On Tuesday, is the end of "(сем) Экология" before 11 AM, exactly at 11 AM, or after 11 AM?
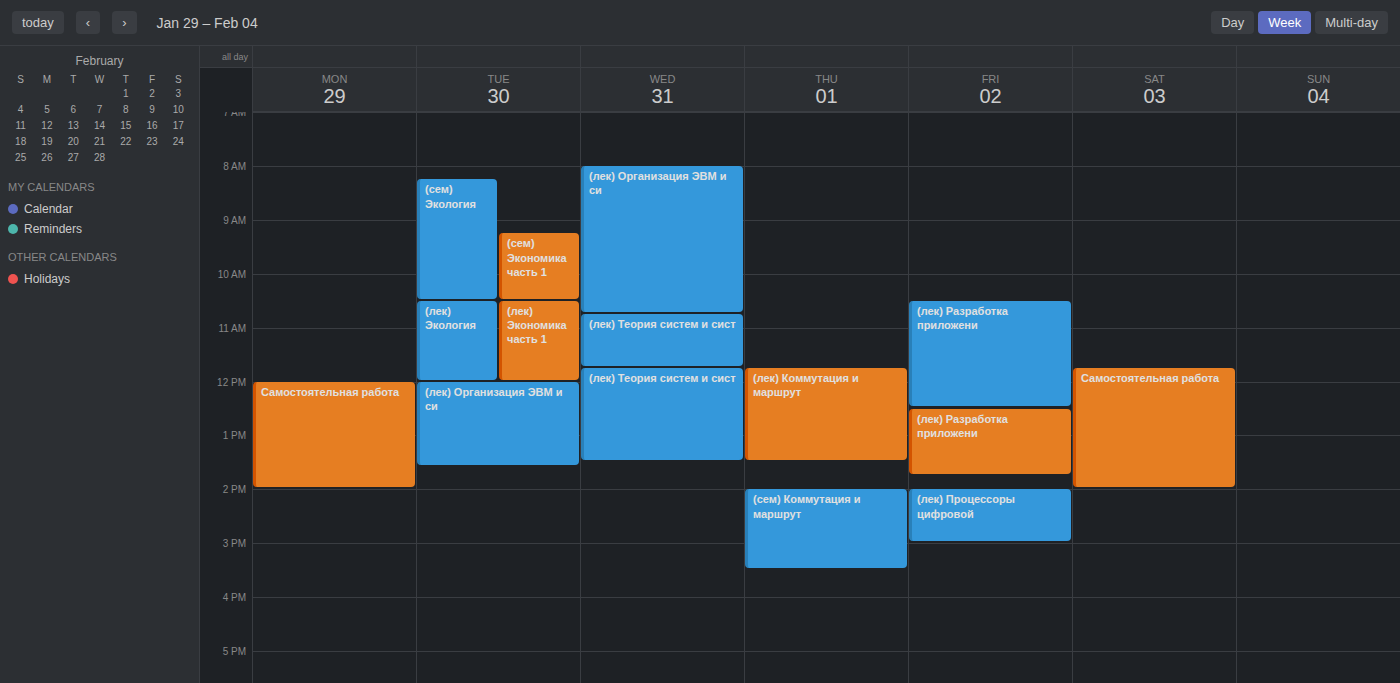
10:30 AM -- before 11 AM, 30 minutes above the 11 AM line.